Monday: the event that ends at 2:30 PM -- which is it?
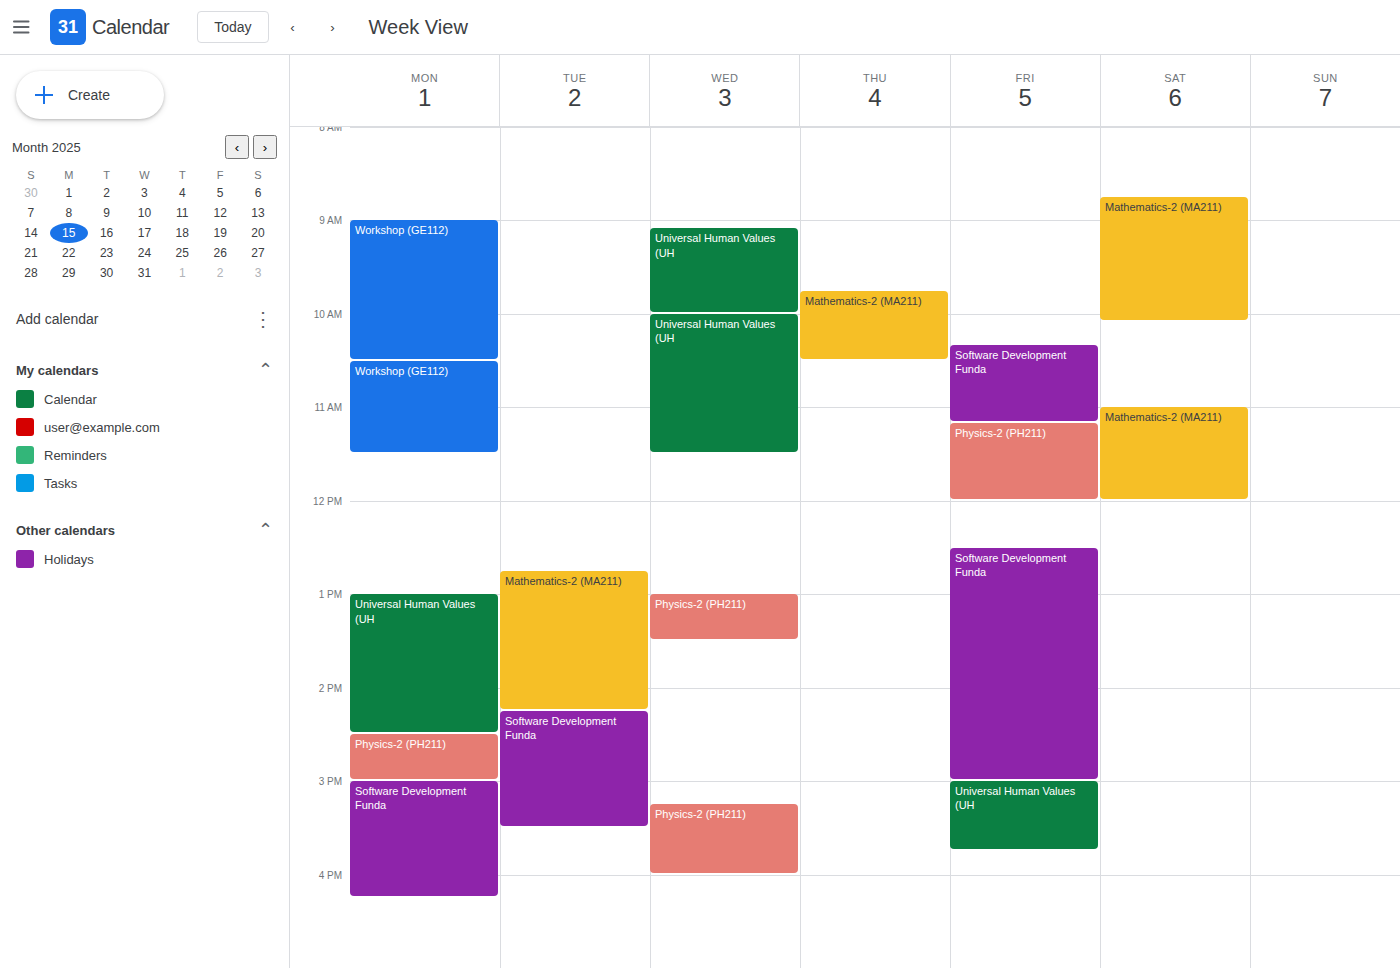
"Universal Human Values (UH"